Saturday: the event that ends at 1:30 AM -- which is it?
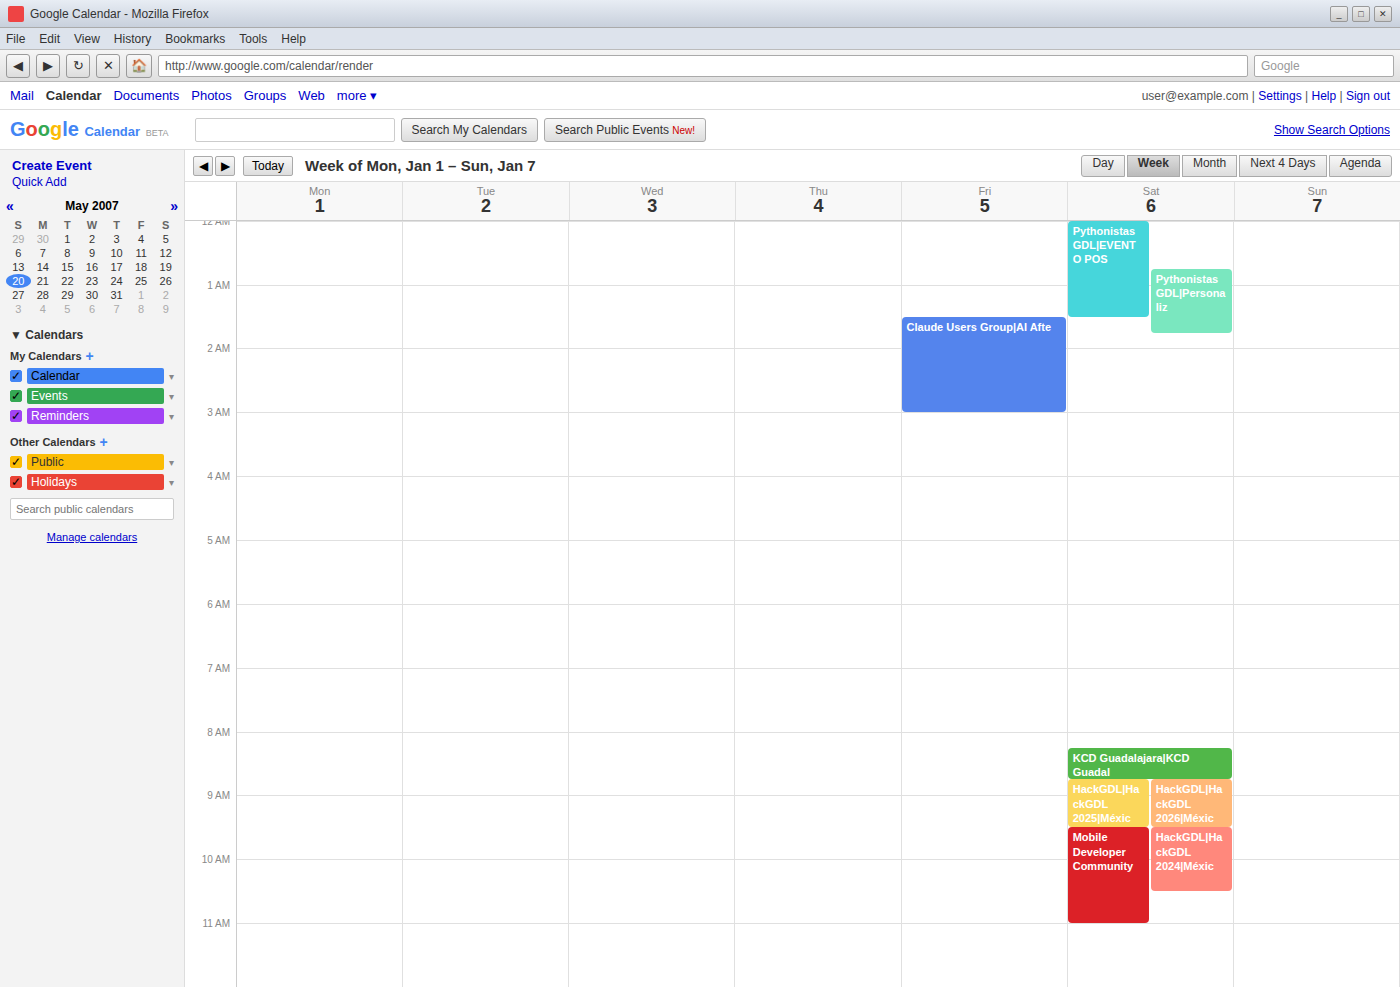
"Pythonistas GDL|EVENTO POS"